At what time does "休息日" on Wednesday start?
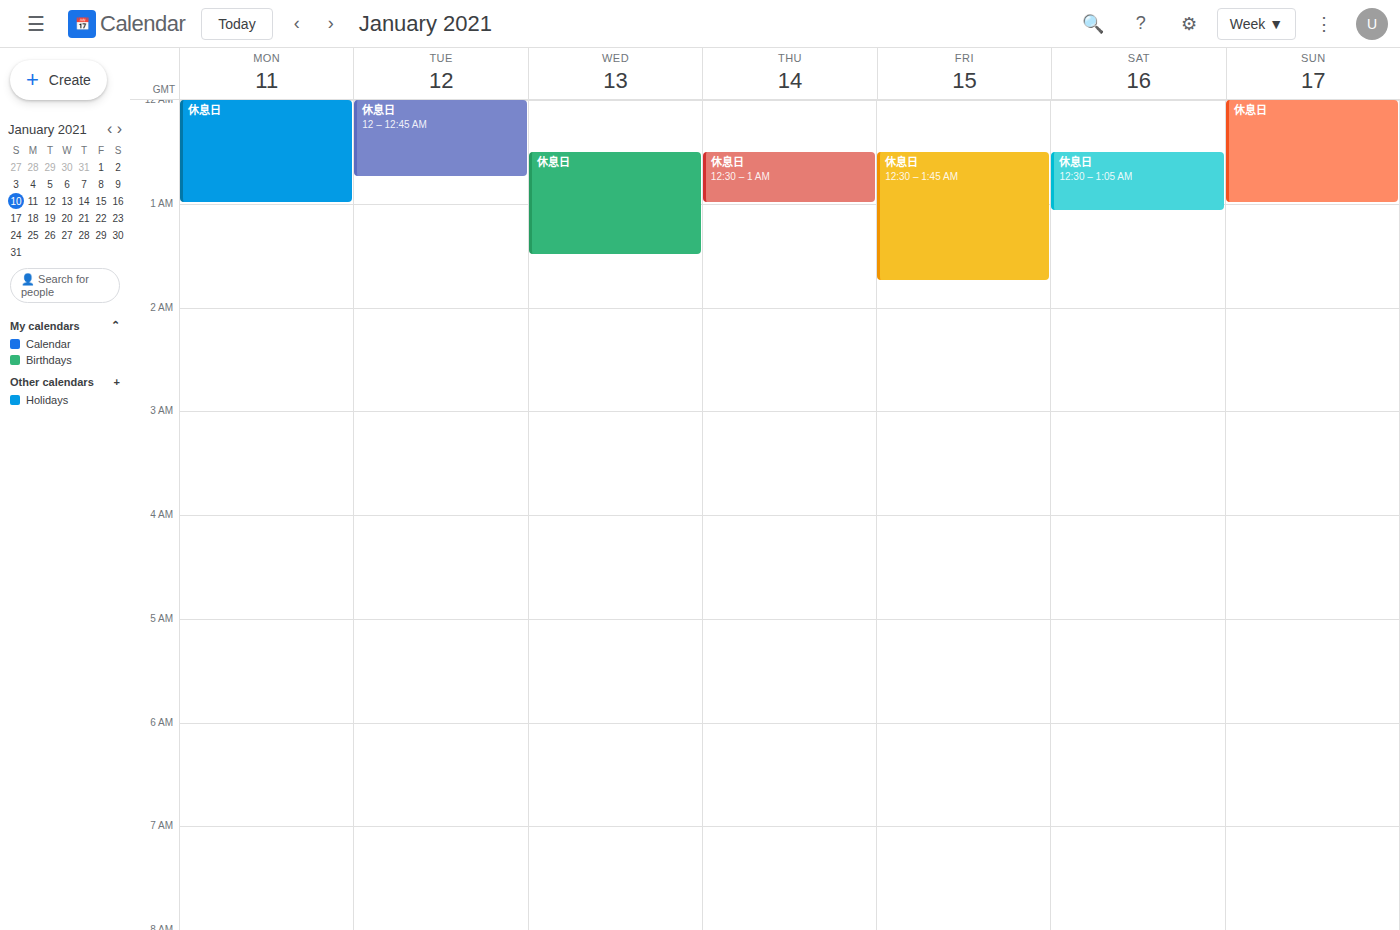
12:30 AM